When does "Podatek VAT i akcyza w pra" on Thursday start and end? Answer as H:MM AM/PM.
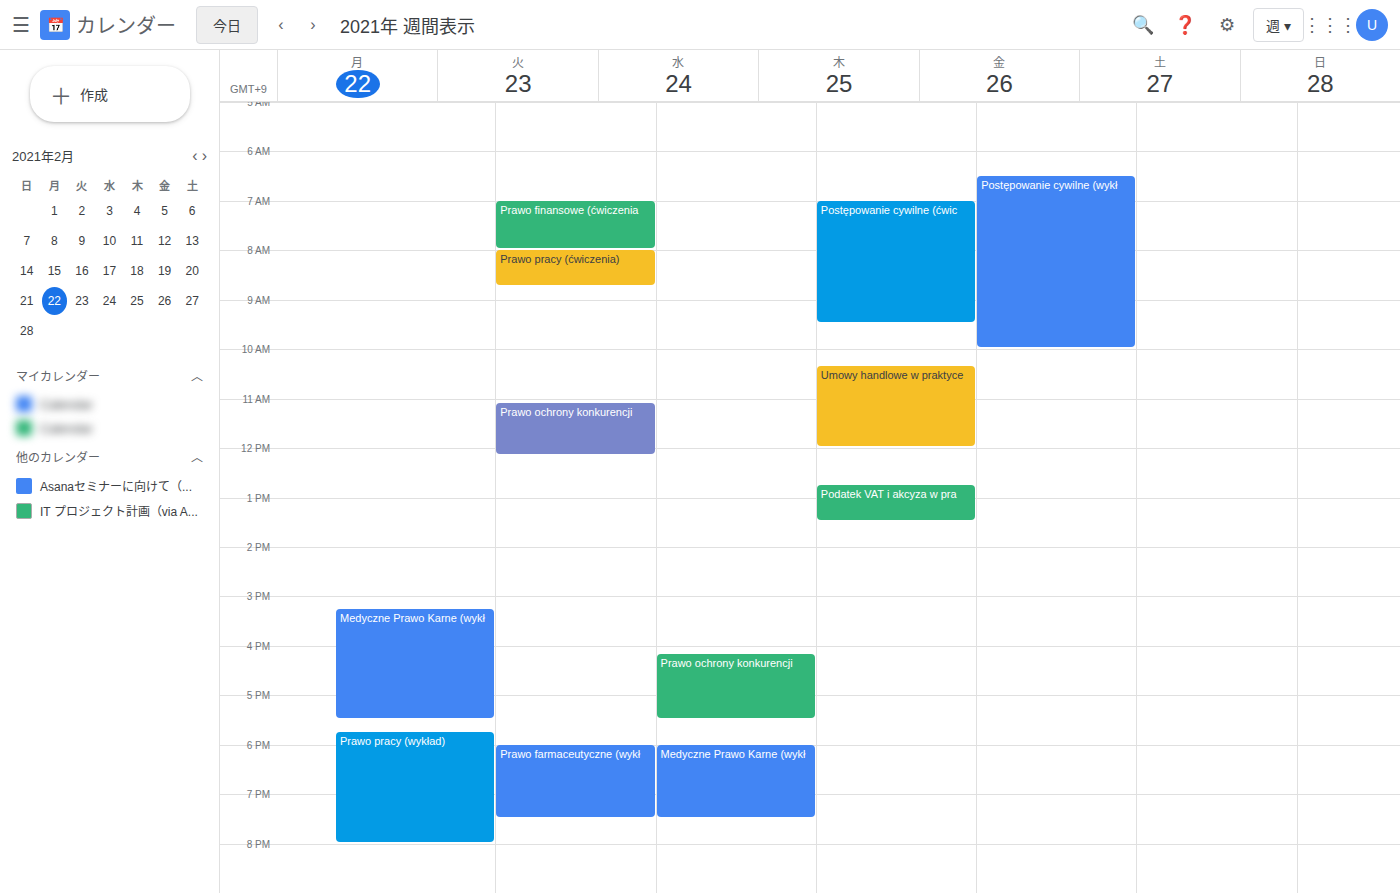
12:45 PM to 1:30 PM